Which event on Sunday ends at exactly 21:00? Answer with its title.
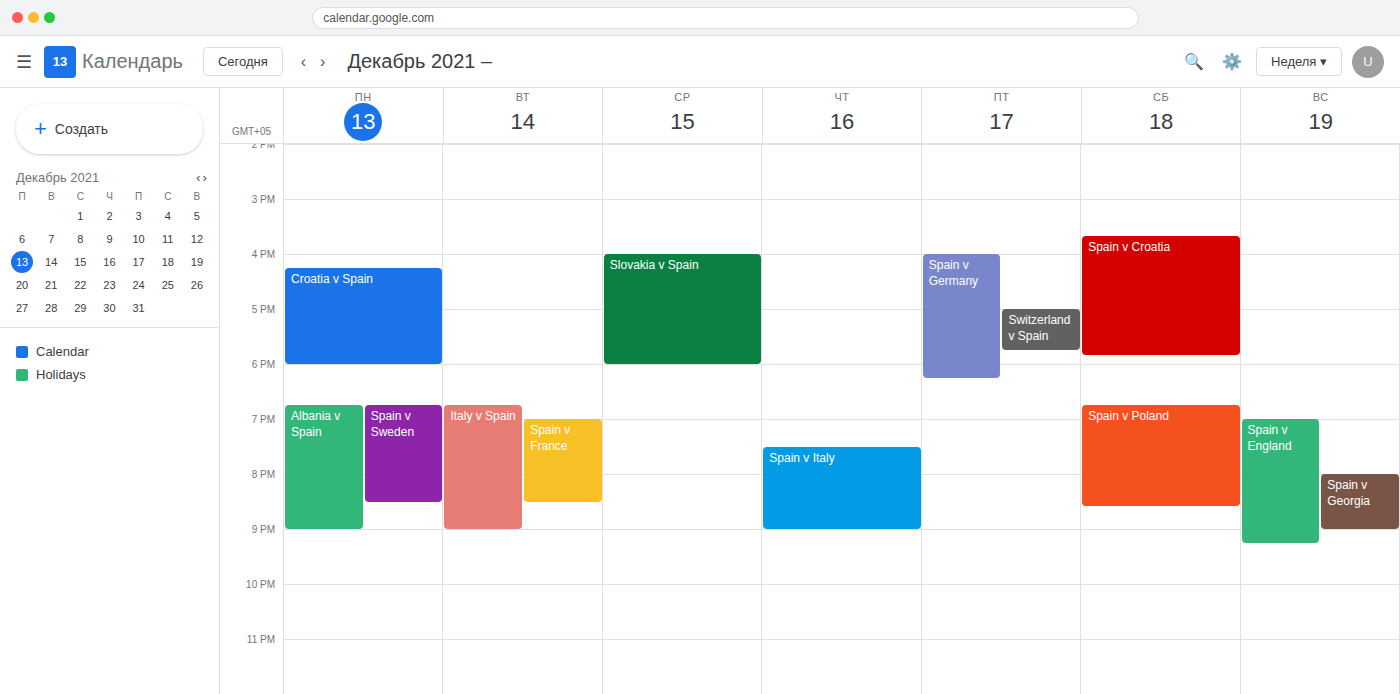
"Spain v Georgia"